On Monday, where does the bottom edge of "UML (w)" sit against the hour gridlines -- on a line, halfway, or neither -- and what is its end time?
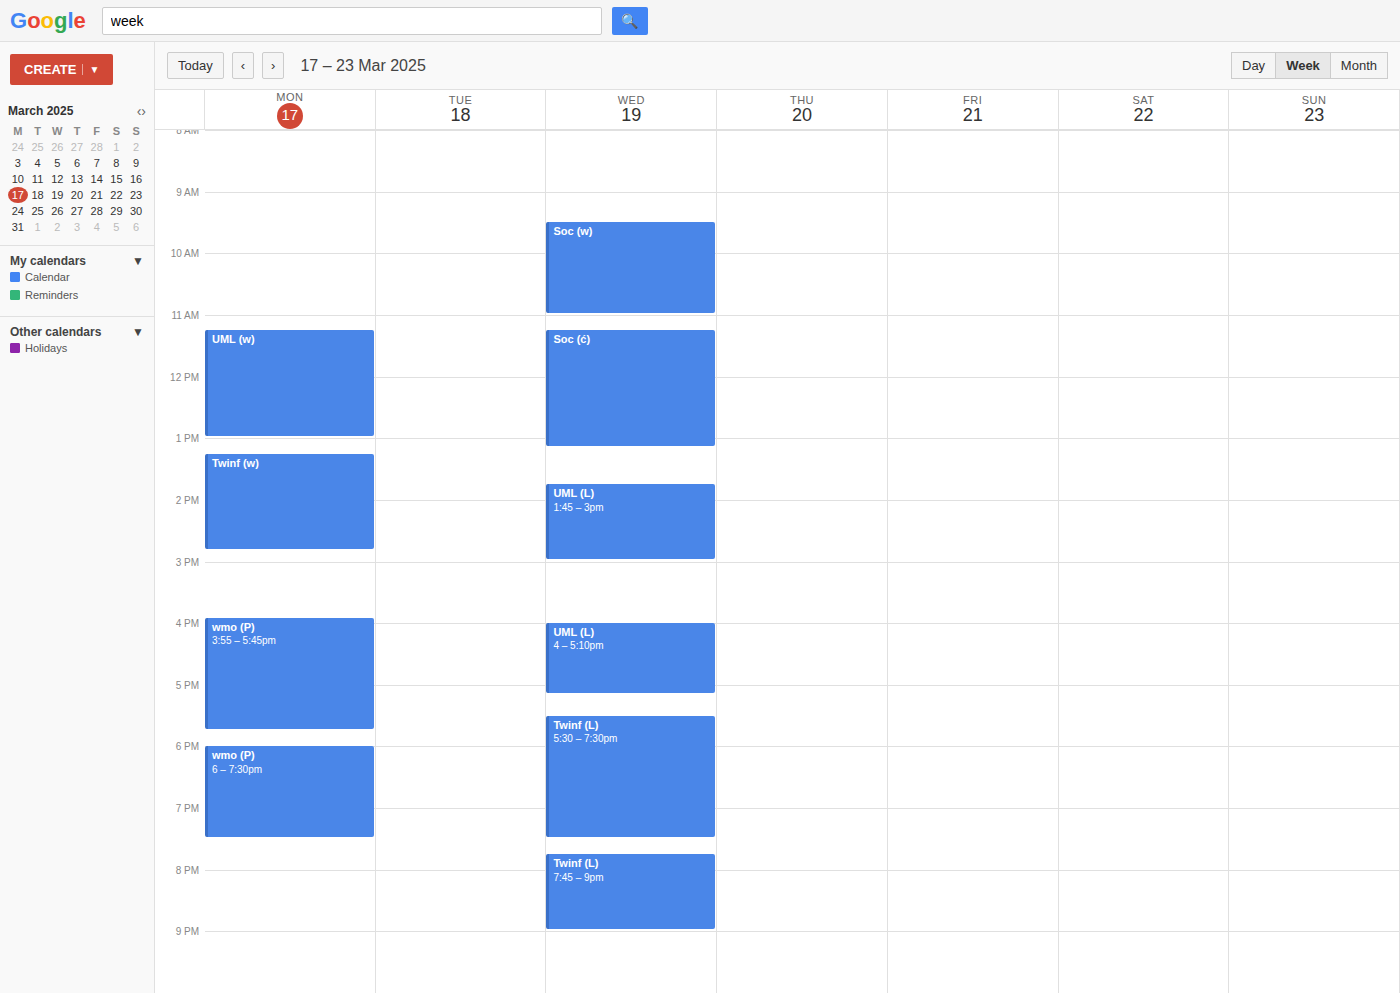
1:00 PM -- exactly on the 1 PM line.